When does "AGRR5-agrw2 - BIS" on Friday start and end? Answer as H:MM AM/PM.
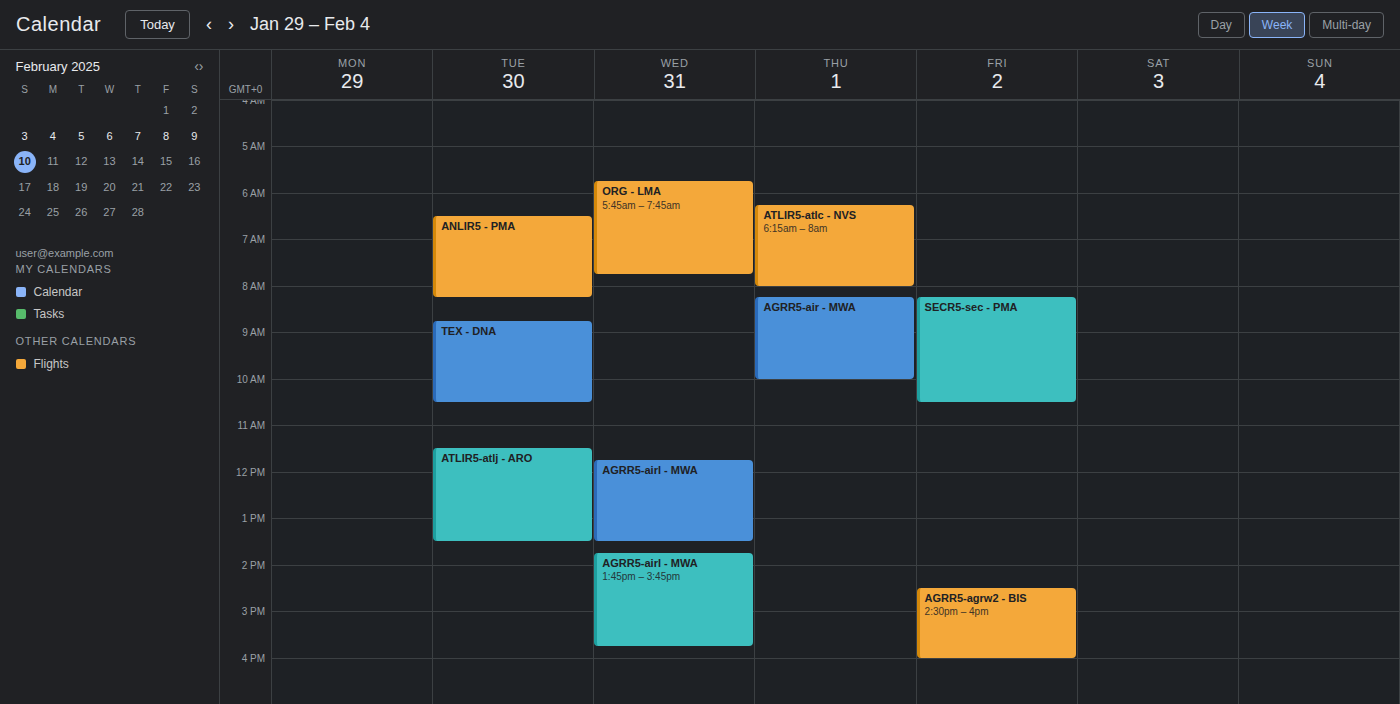
2:30 PM to 4:00 PM